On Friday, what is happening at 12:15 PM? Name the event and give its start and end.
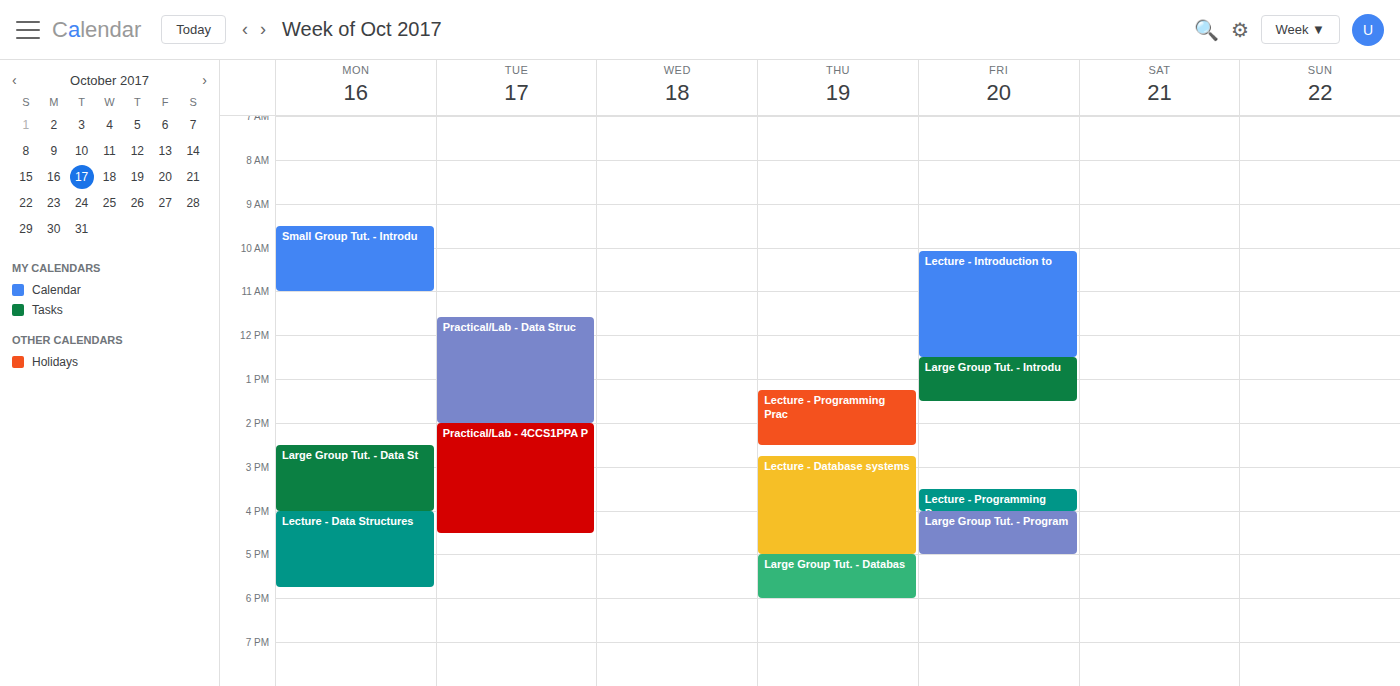
"Lecture - Introduction to", 10:05 AM to 12:30 PM